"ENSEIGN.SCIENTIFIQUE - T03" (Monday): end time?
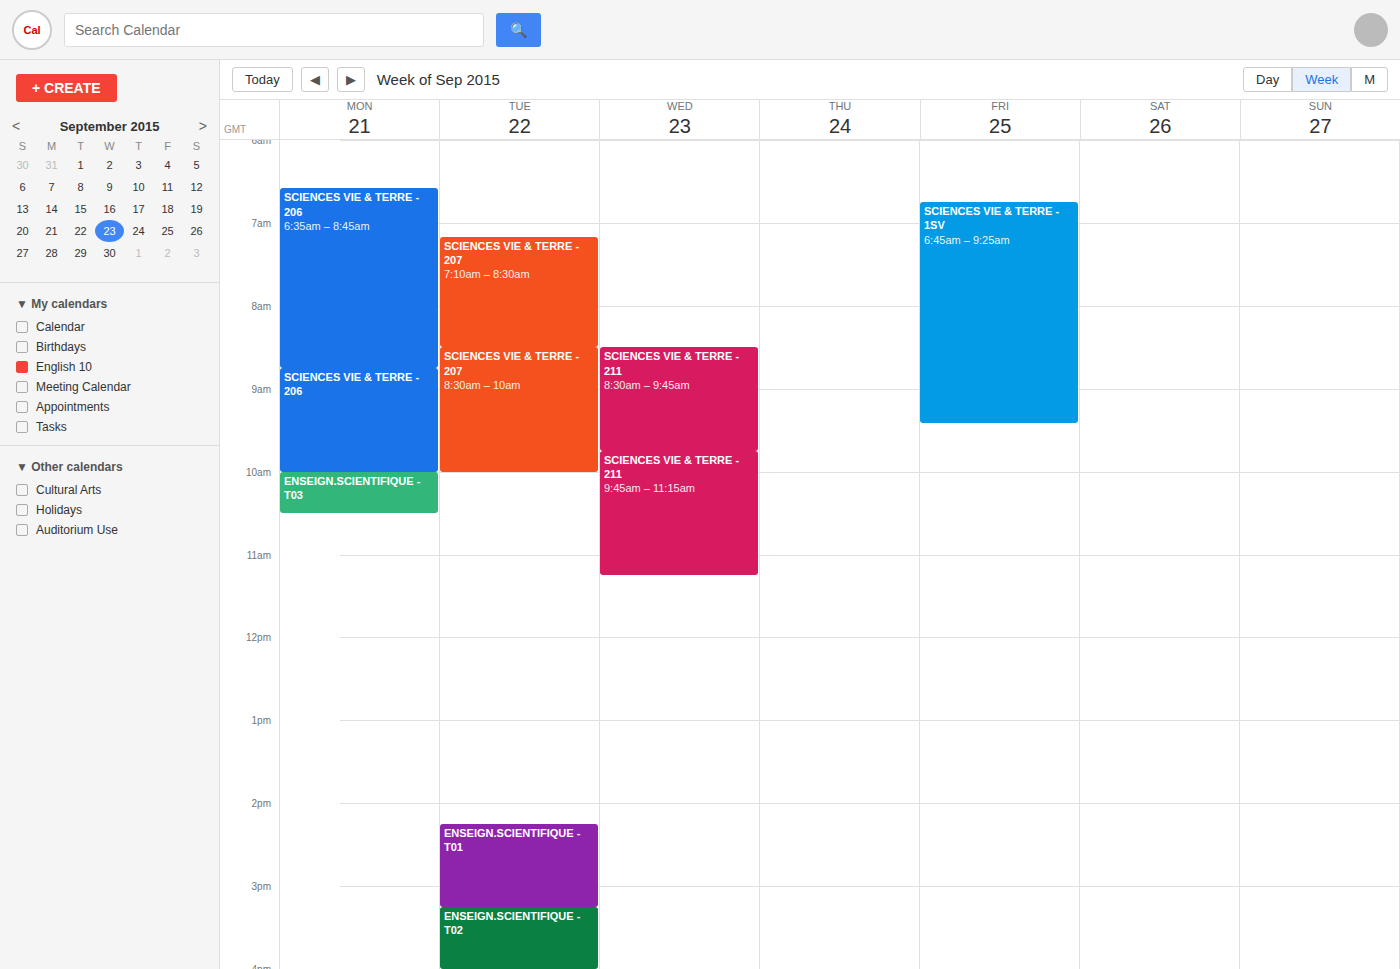
10:30 AM